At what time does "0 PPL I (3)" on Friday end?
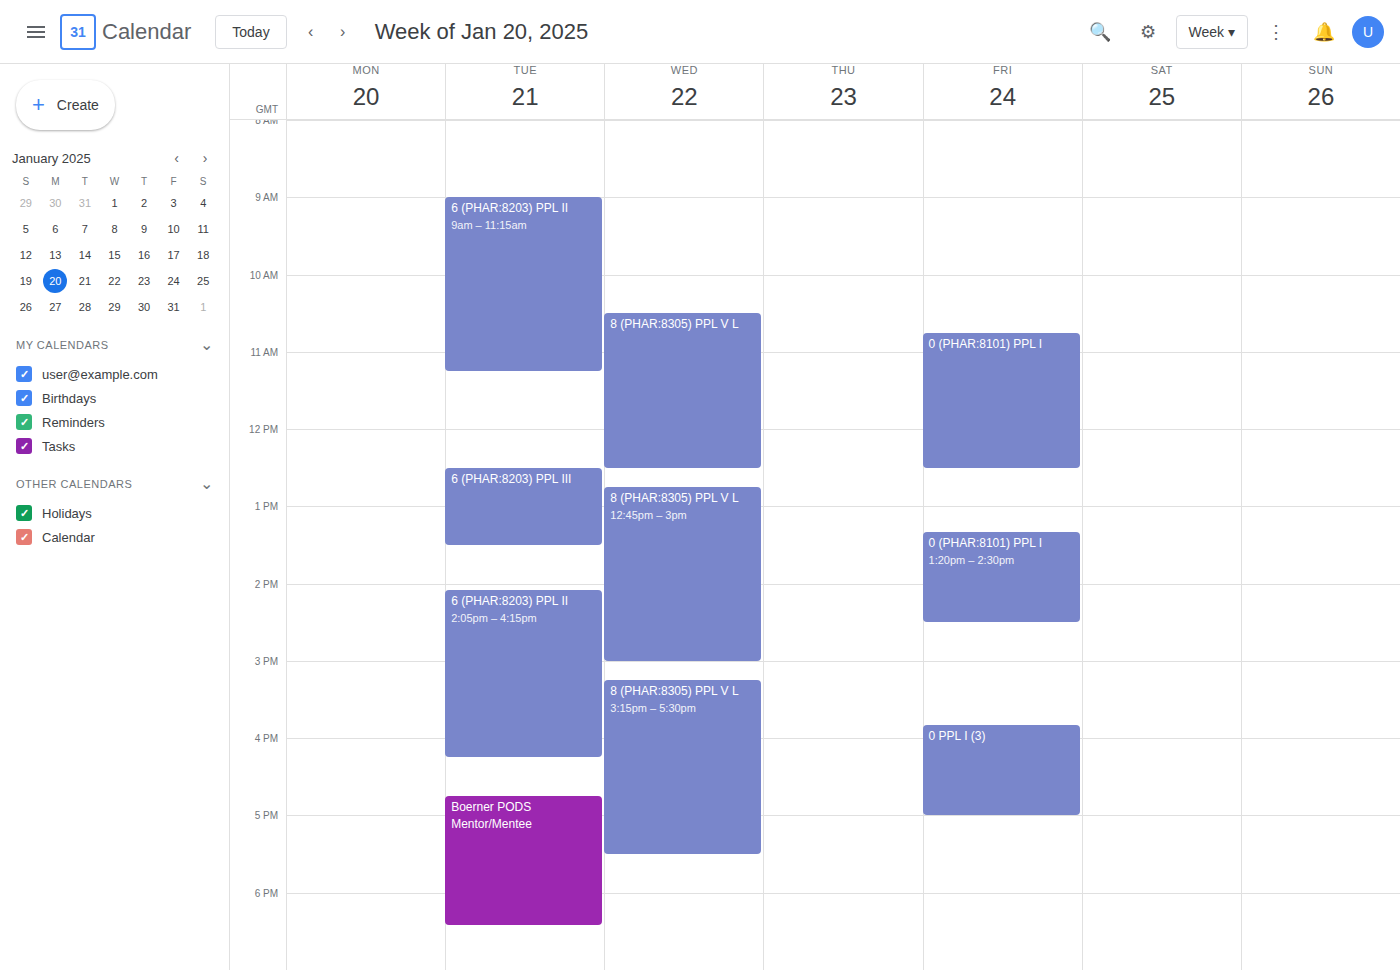
17:00